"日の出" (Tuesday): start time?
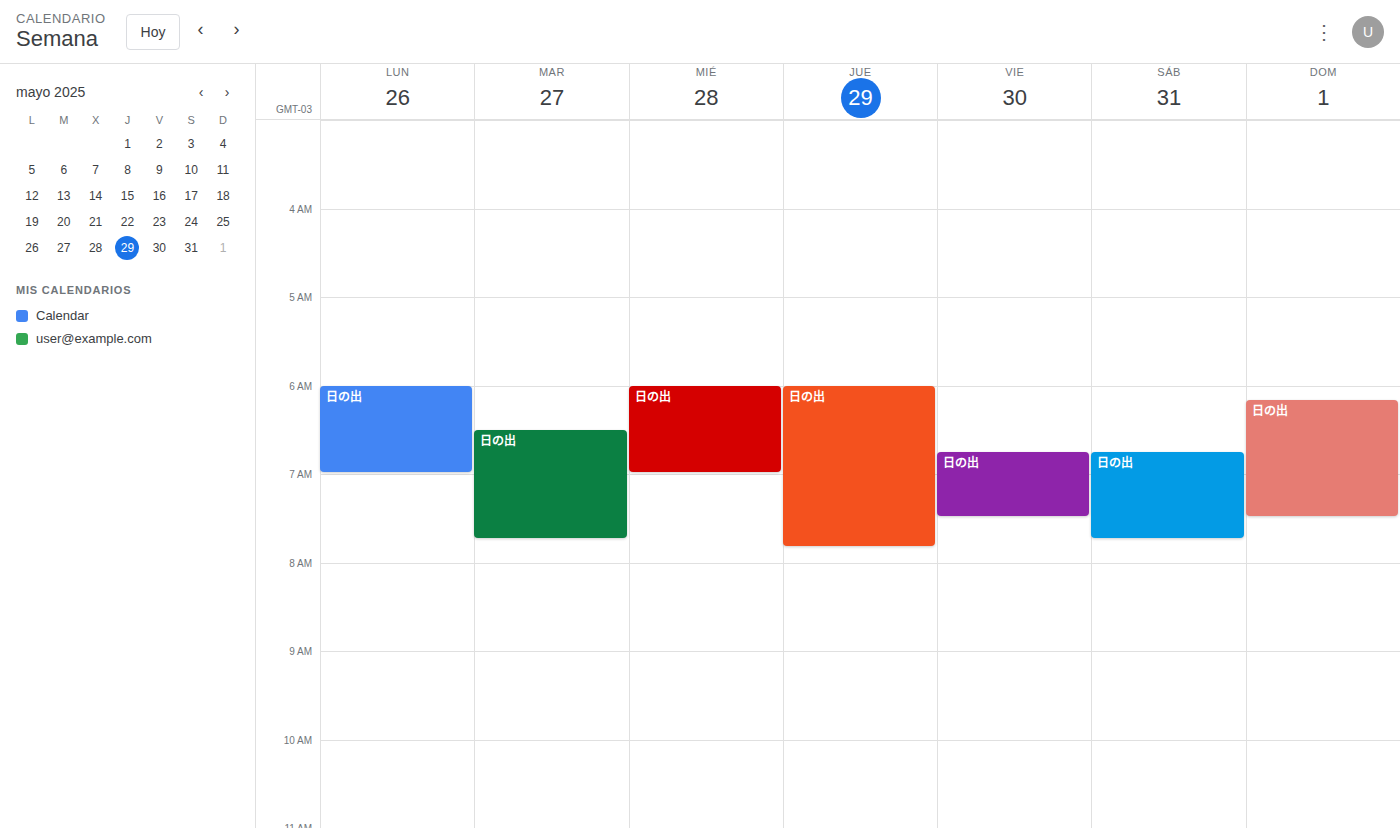
6:30 AM